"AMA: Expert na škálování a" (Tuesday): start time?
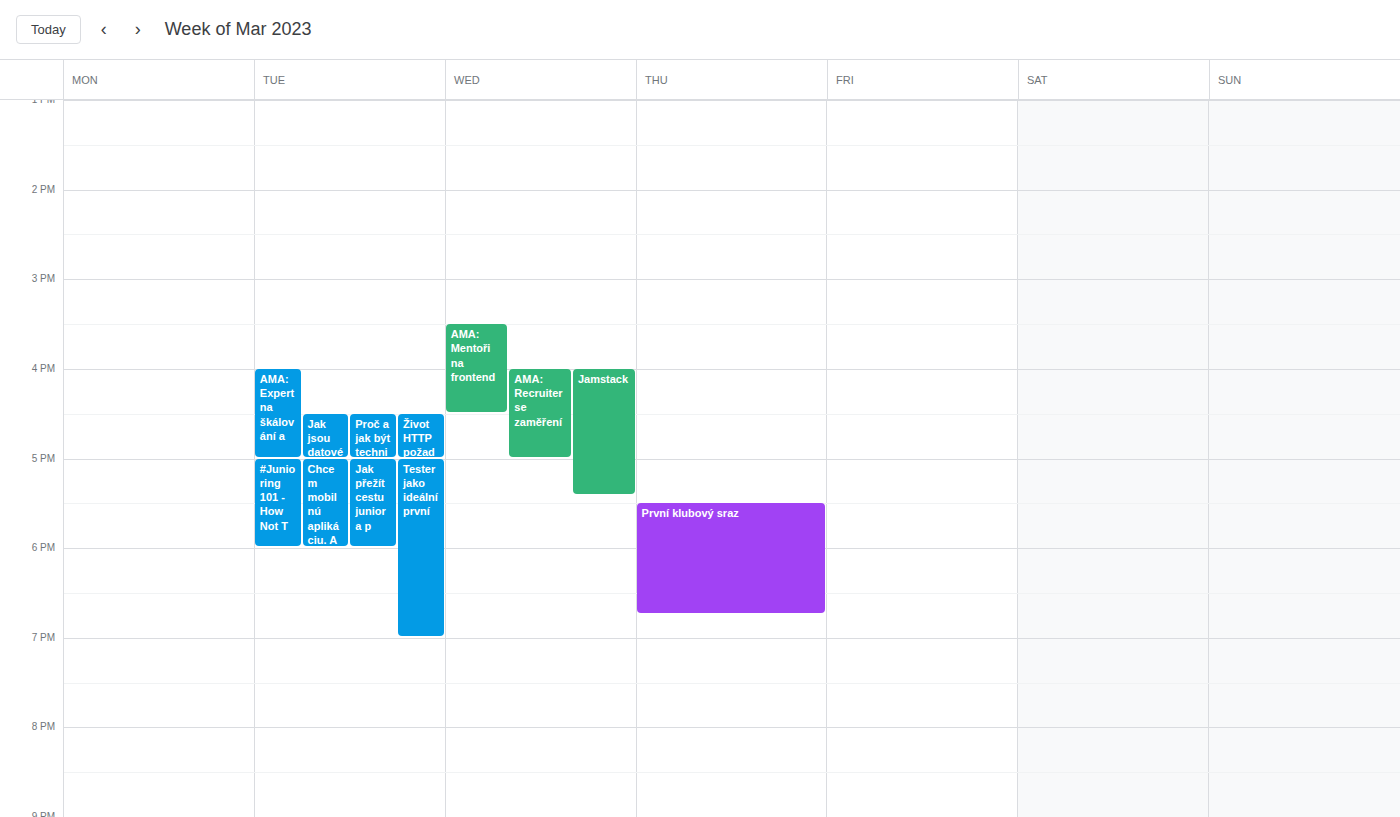
4:00 PM